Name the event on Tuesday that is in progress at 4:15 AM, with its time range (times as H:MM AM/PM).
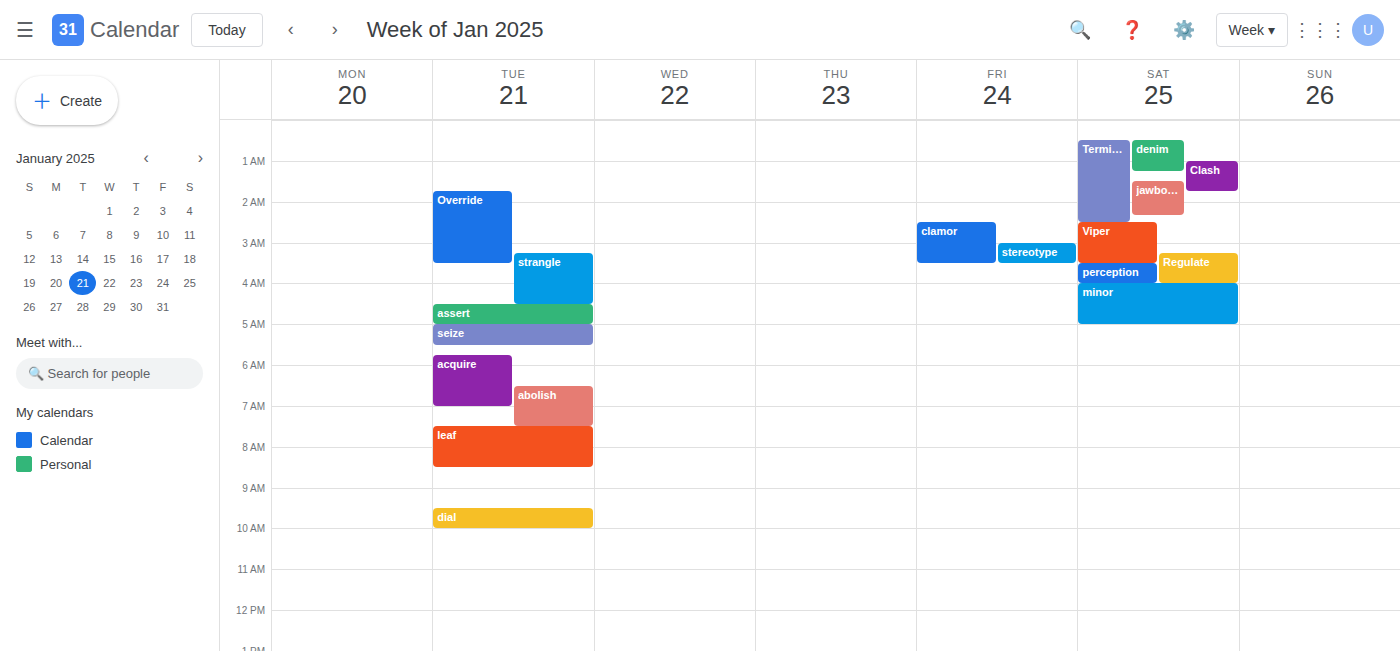
"strangle", 3:15 AM to 4:30 AM